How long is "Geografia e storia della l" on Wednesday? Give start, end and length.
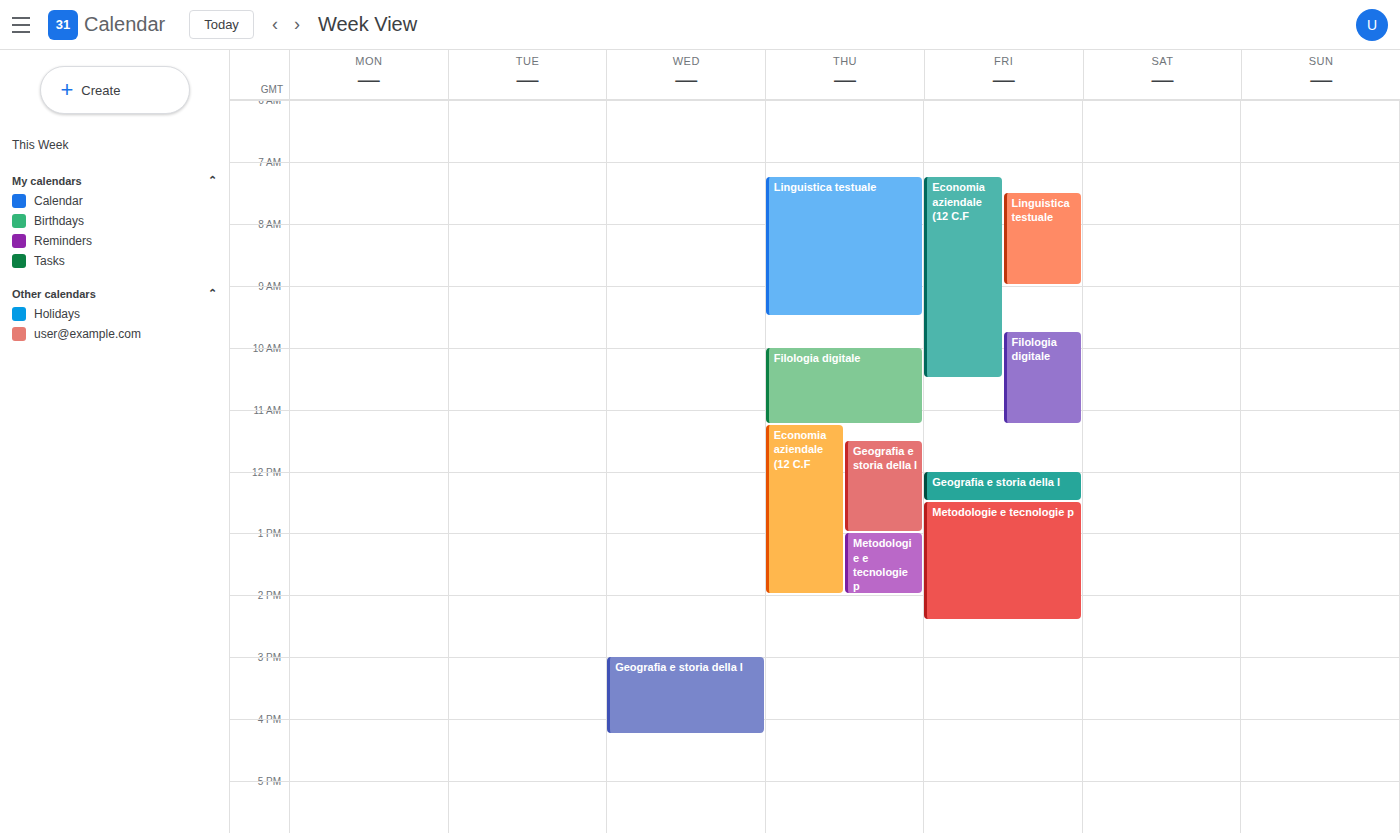
3:00 PM to 4:15 PM, 1 hour 15 minutes